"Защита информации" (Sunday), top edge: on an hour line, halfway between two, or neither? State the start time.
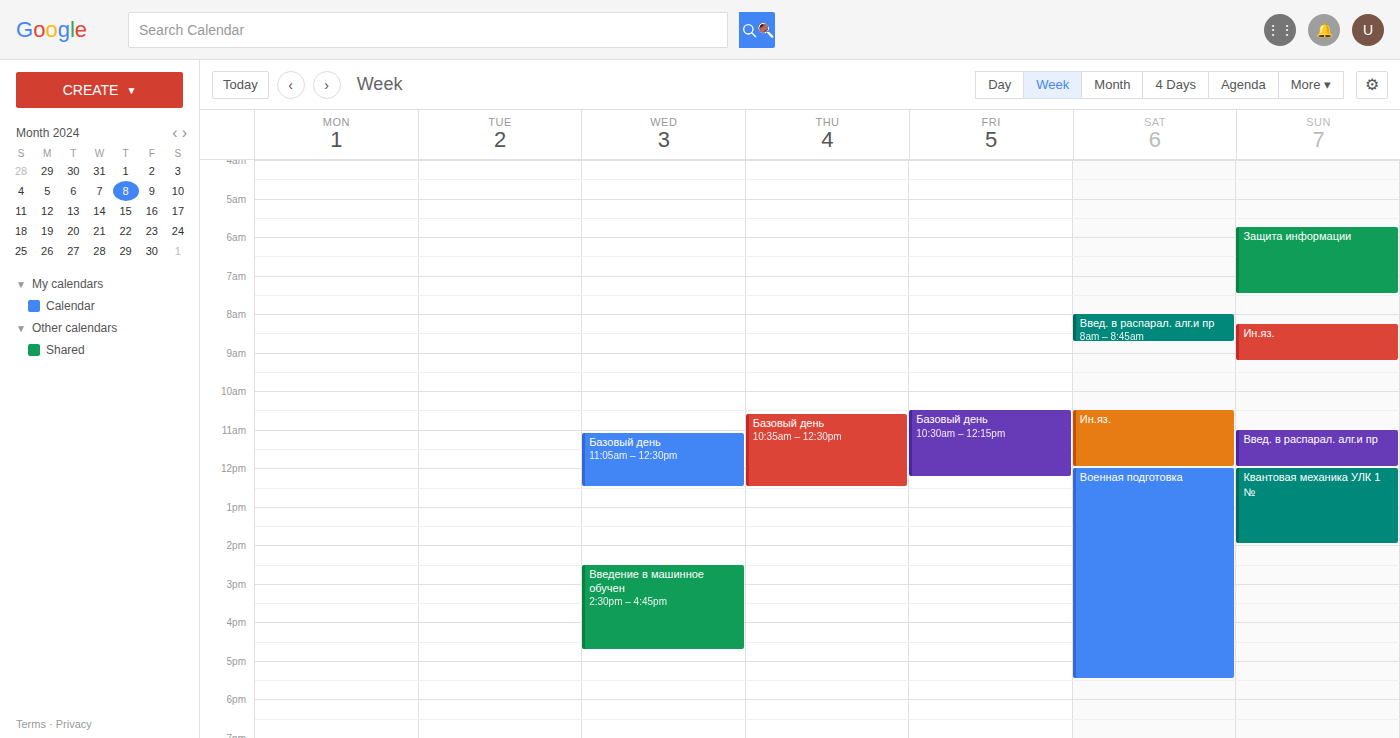
5:45 AM -- neither: three quarters of the way from the 5 AM line to the 6 AM line.